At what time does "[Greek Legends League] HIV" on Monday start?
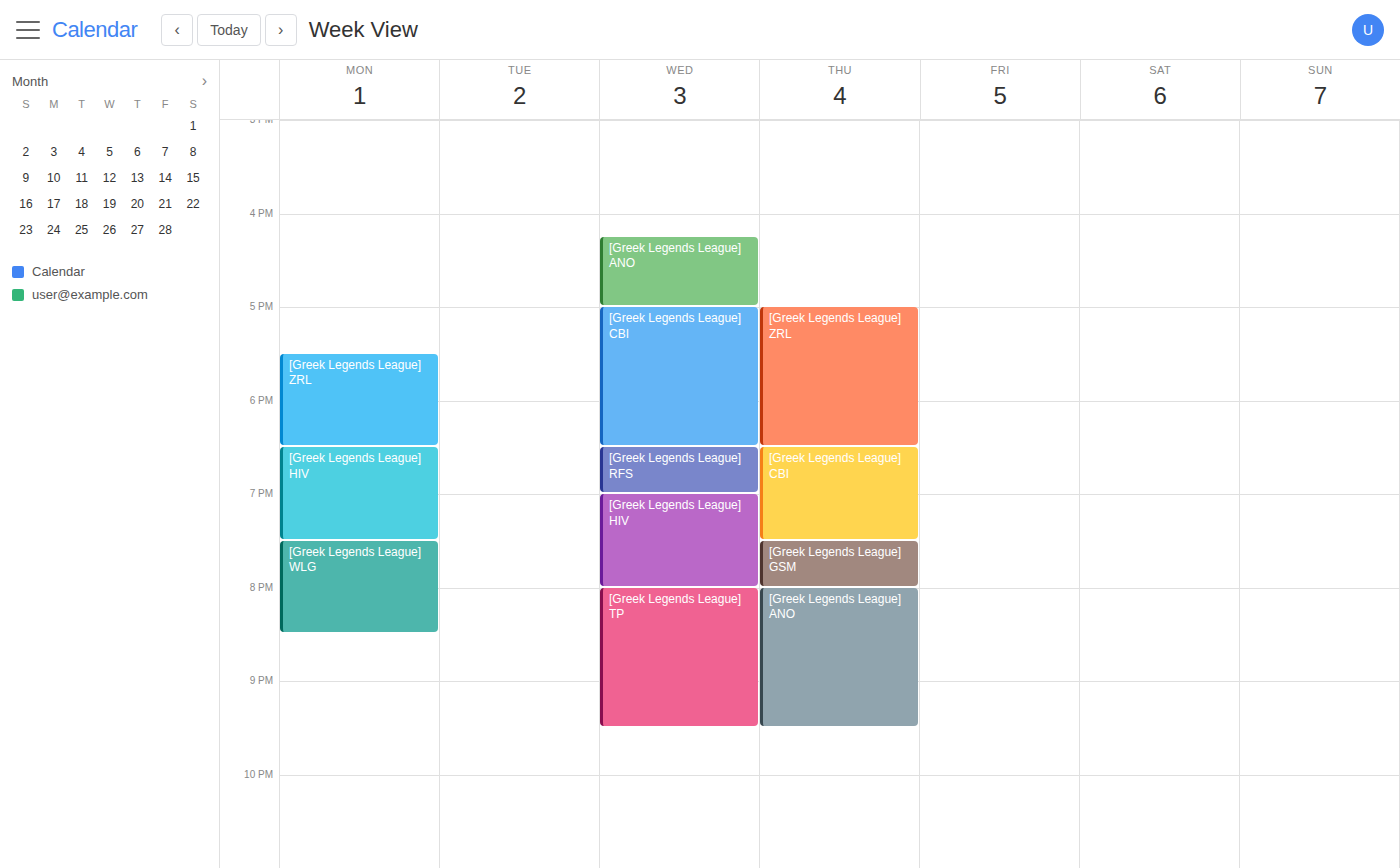
18:30